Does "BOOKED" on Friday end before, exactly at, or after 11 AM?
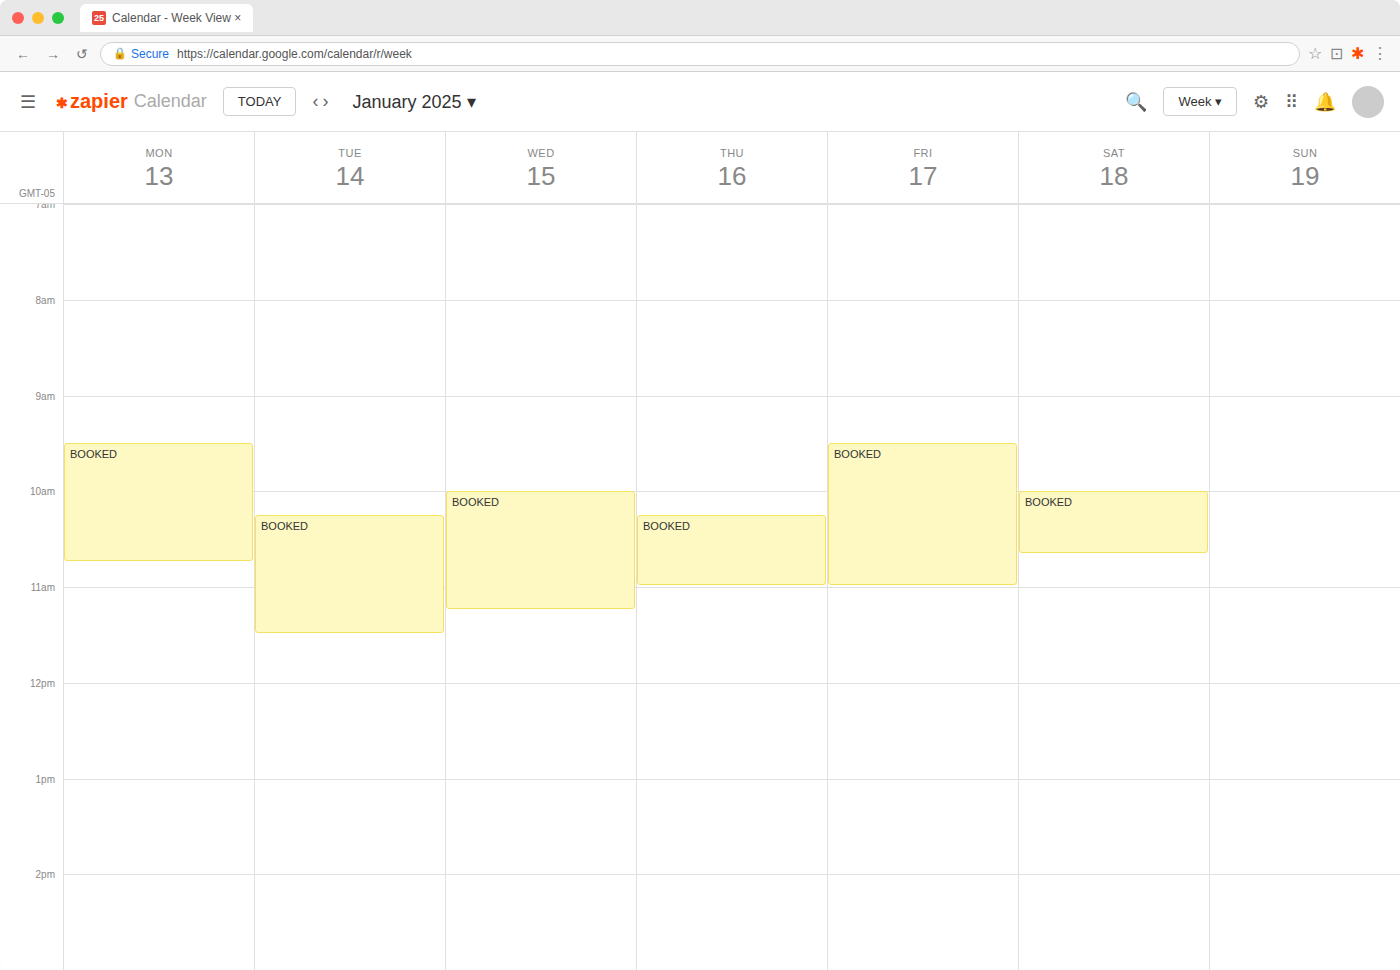
11:00 AM -- exactly at 11 AM, on the 11 AM line.